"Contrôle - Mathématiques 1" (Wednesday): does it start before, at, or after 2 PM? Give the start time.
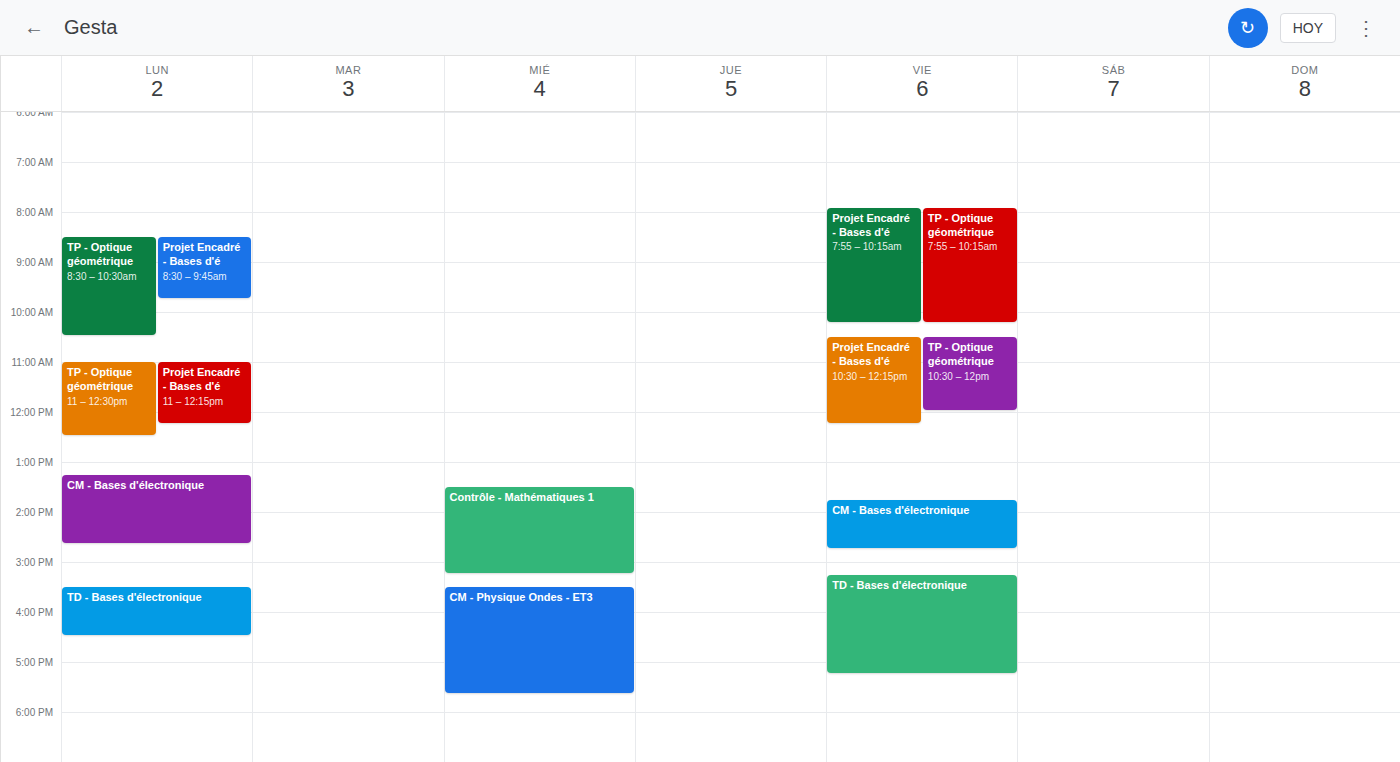
1:30 PM -- before 2 PM, 30 minutes above the 2 PM line.